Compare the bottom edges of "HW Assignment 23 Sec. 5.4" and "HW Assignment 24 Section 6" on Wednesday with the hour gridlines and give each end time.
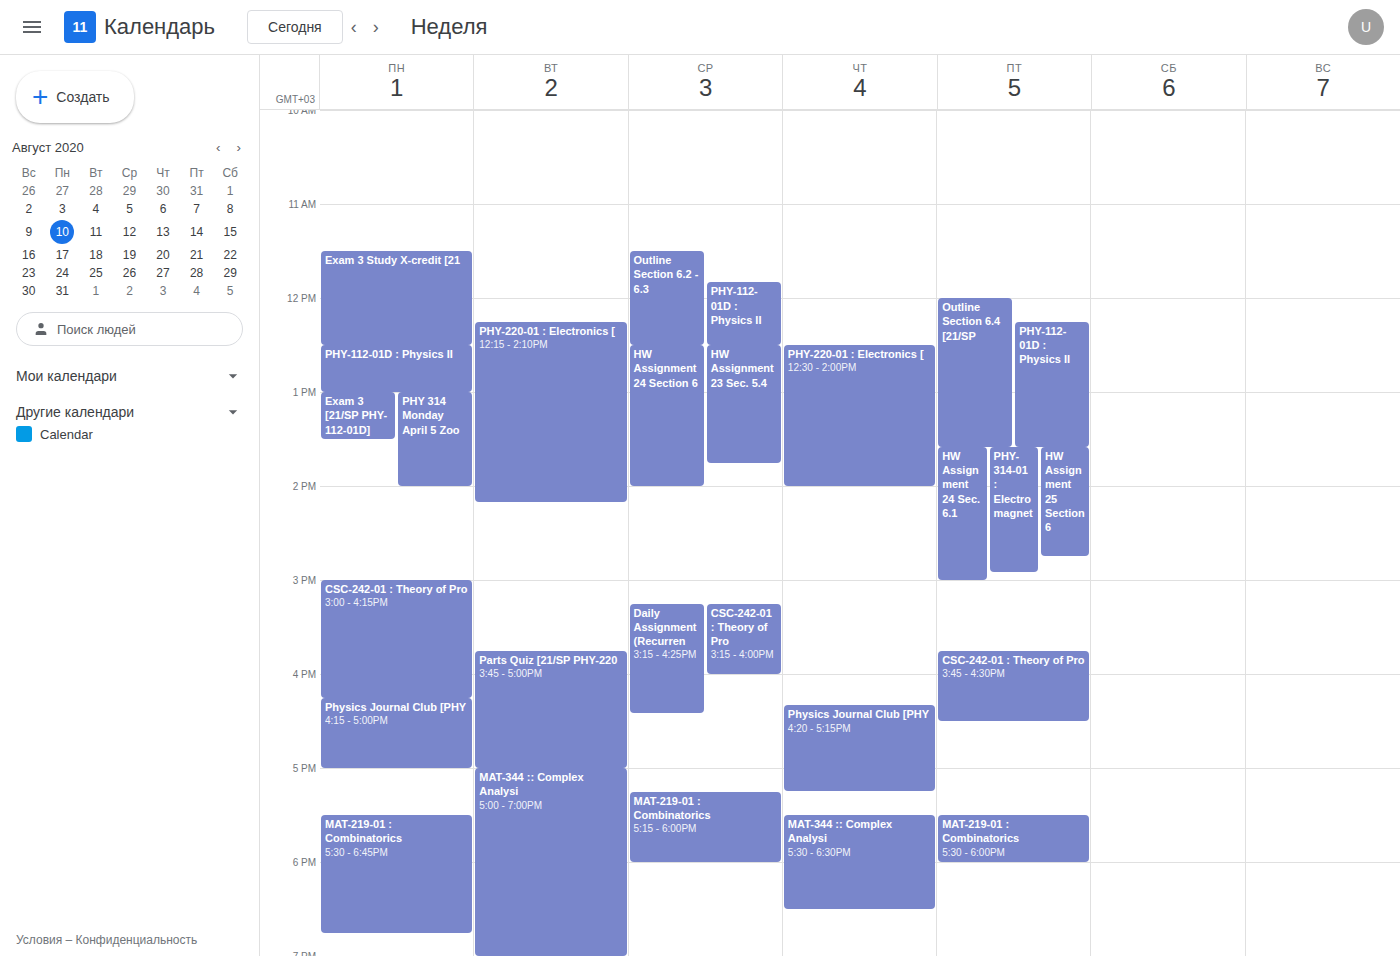
"HW Assignment 23 Sec. 5.4": 1:45 PM, neither: three quarters of the way from the 1 PM line to the 2 PM line. "HW Assignment 24 Section 6": 2:00 PM, exactly on the 2 PM line.